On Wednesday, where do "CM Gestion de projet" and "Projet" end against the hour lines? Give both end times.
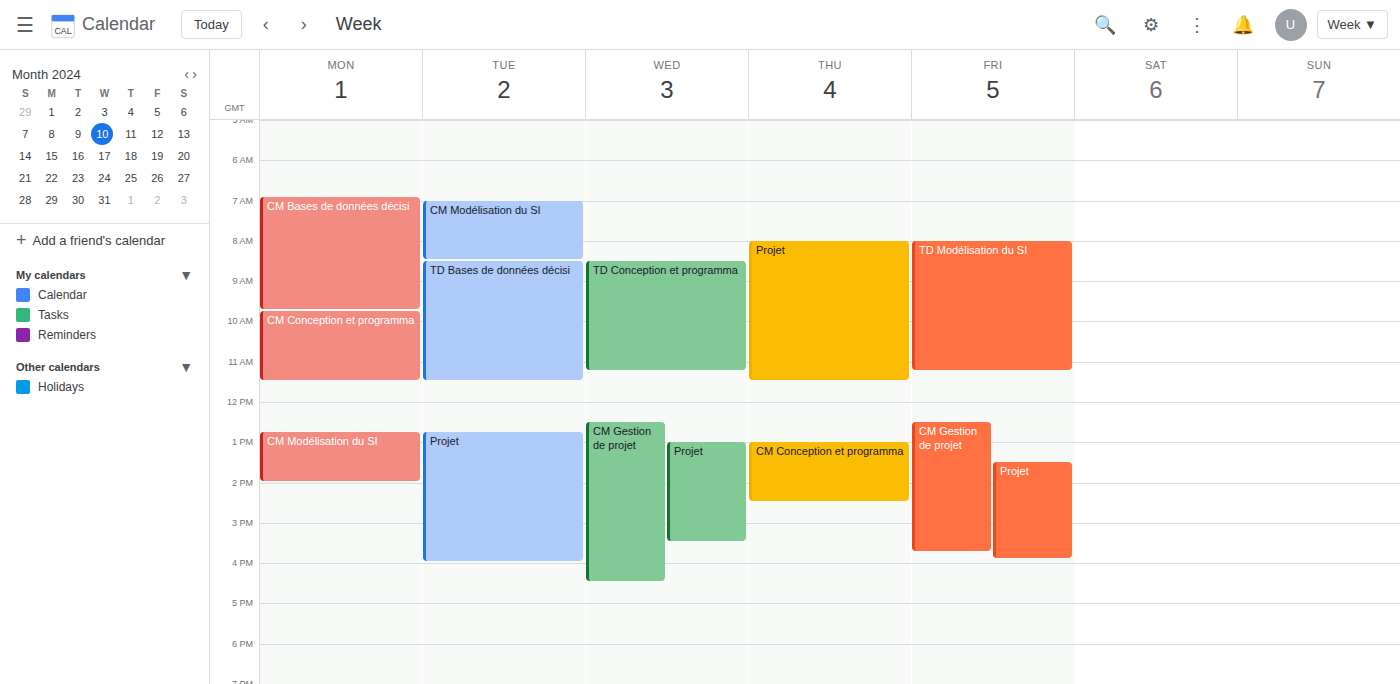
"CM Gestion de projet": 4:30 PM, halfway between the 4 PM and 5 PM lines. "Projet": 3:30 PM, halfway between the 3 PM and 4 PM lines.